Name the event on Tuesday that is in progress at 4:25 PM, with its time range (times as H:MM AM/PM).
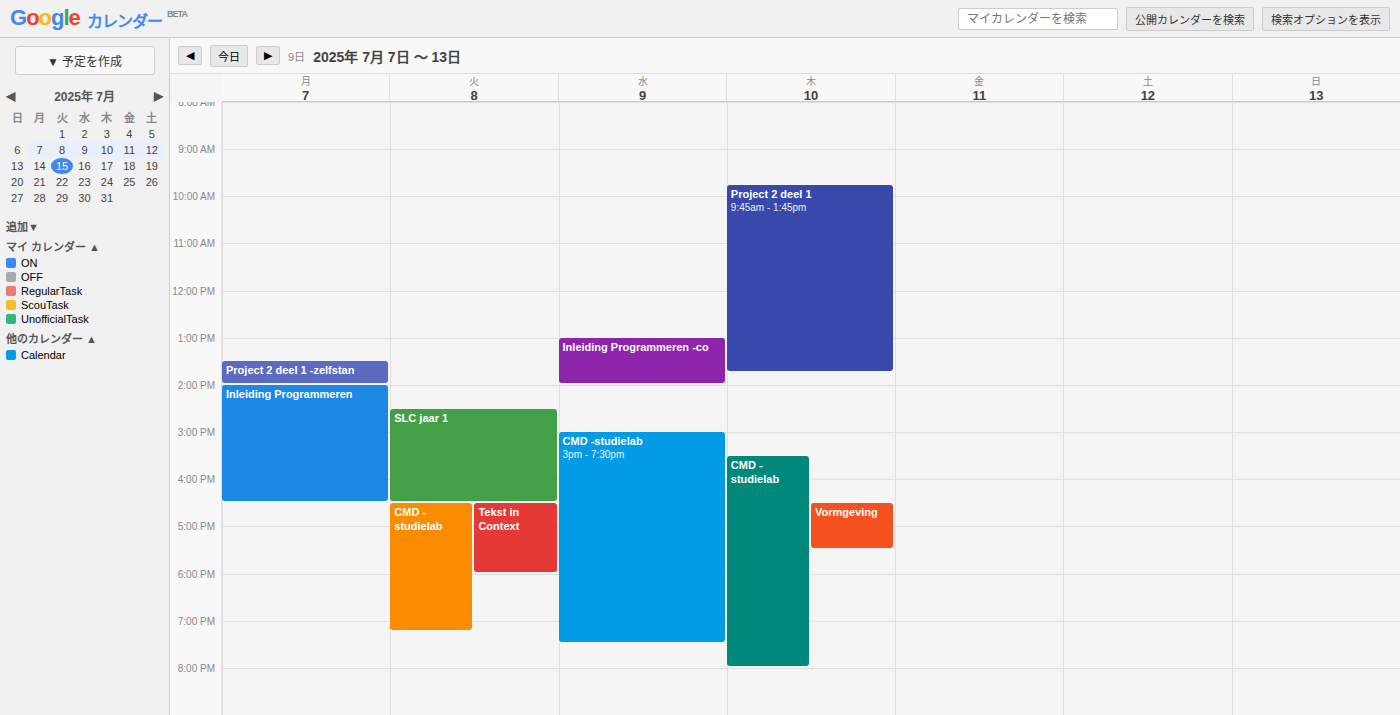
"SLC jaar 1", 2:30 PM to 4:30 PM